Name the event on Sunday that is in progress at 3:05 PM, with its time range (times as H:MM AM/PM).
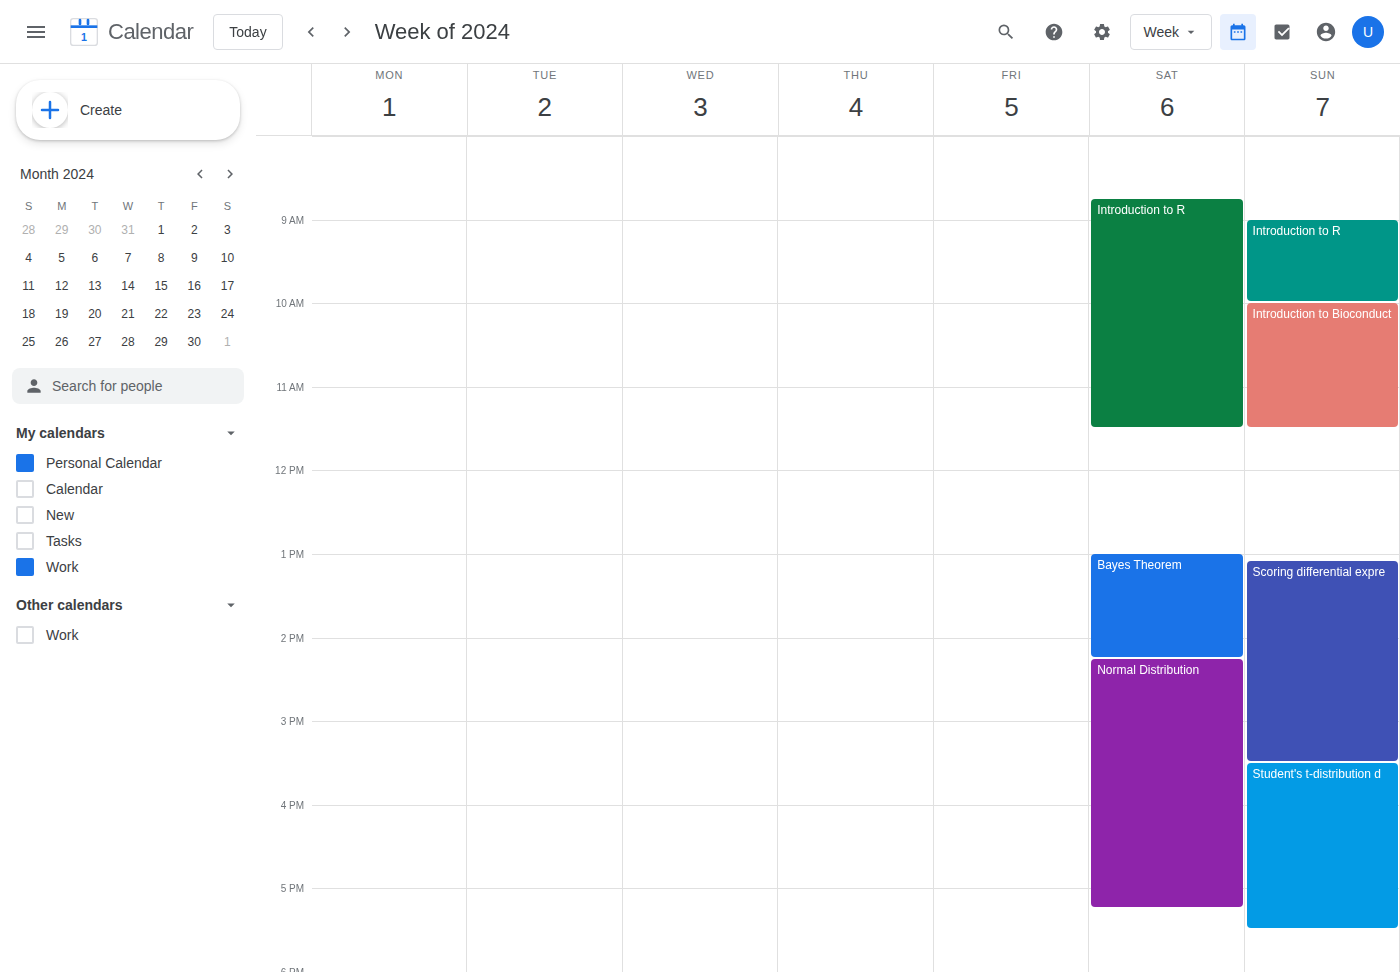
"Scoring differential expre", 1:05 PM to 3:30 PM